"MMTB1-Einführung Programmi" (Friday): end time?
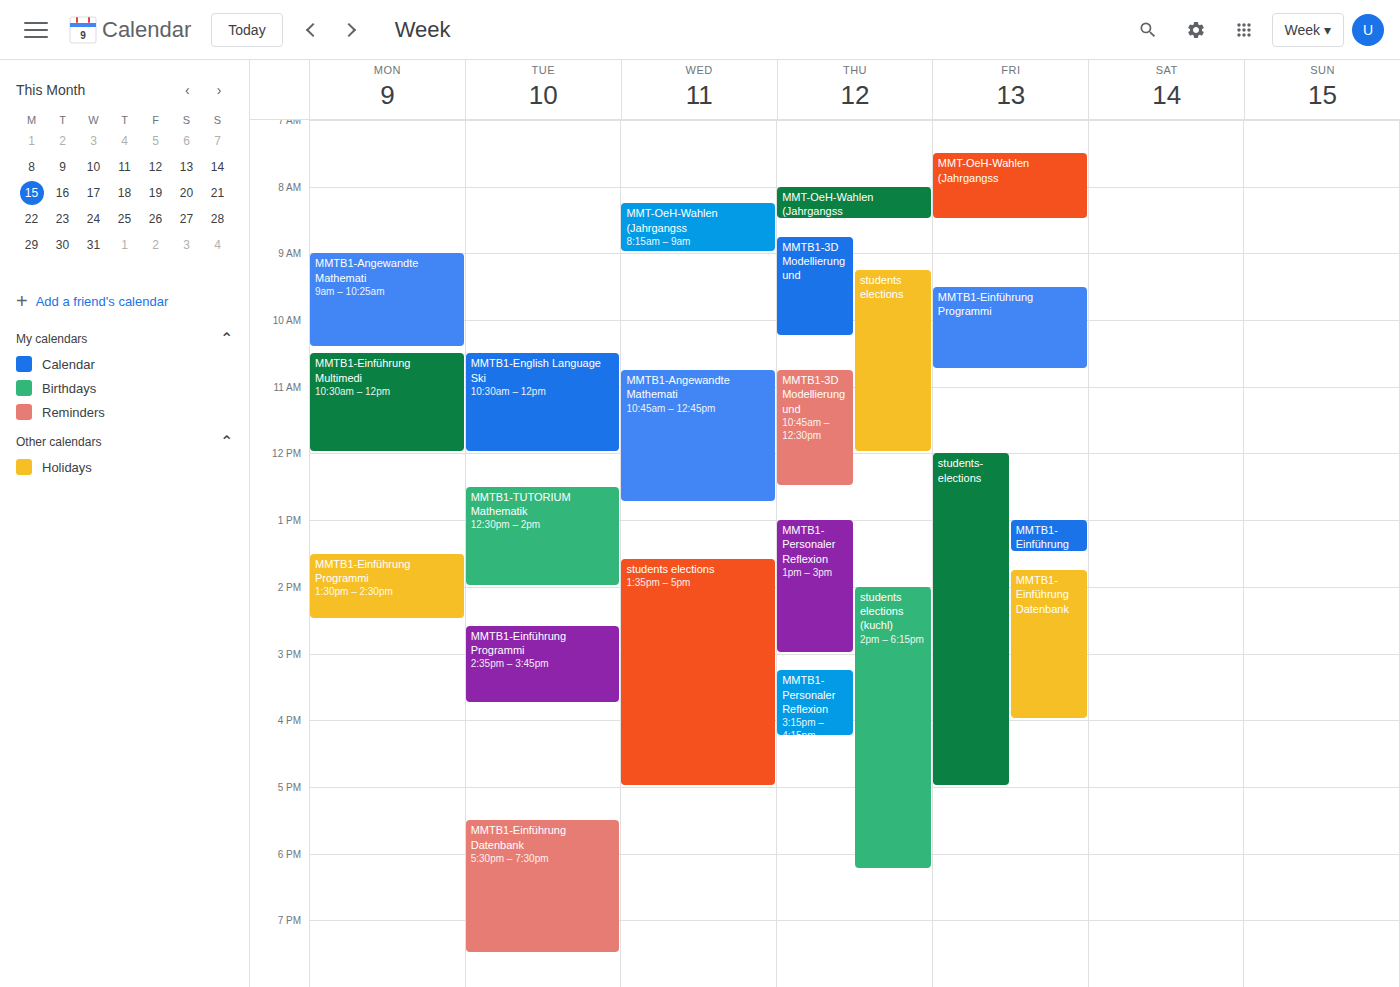
10:45 AM